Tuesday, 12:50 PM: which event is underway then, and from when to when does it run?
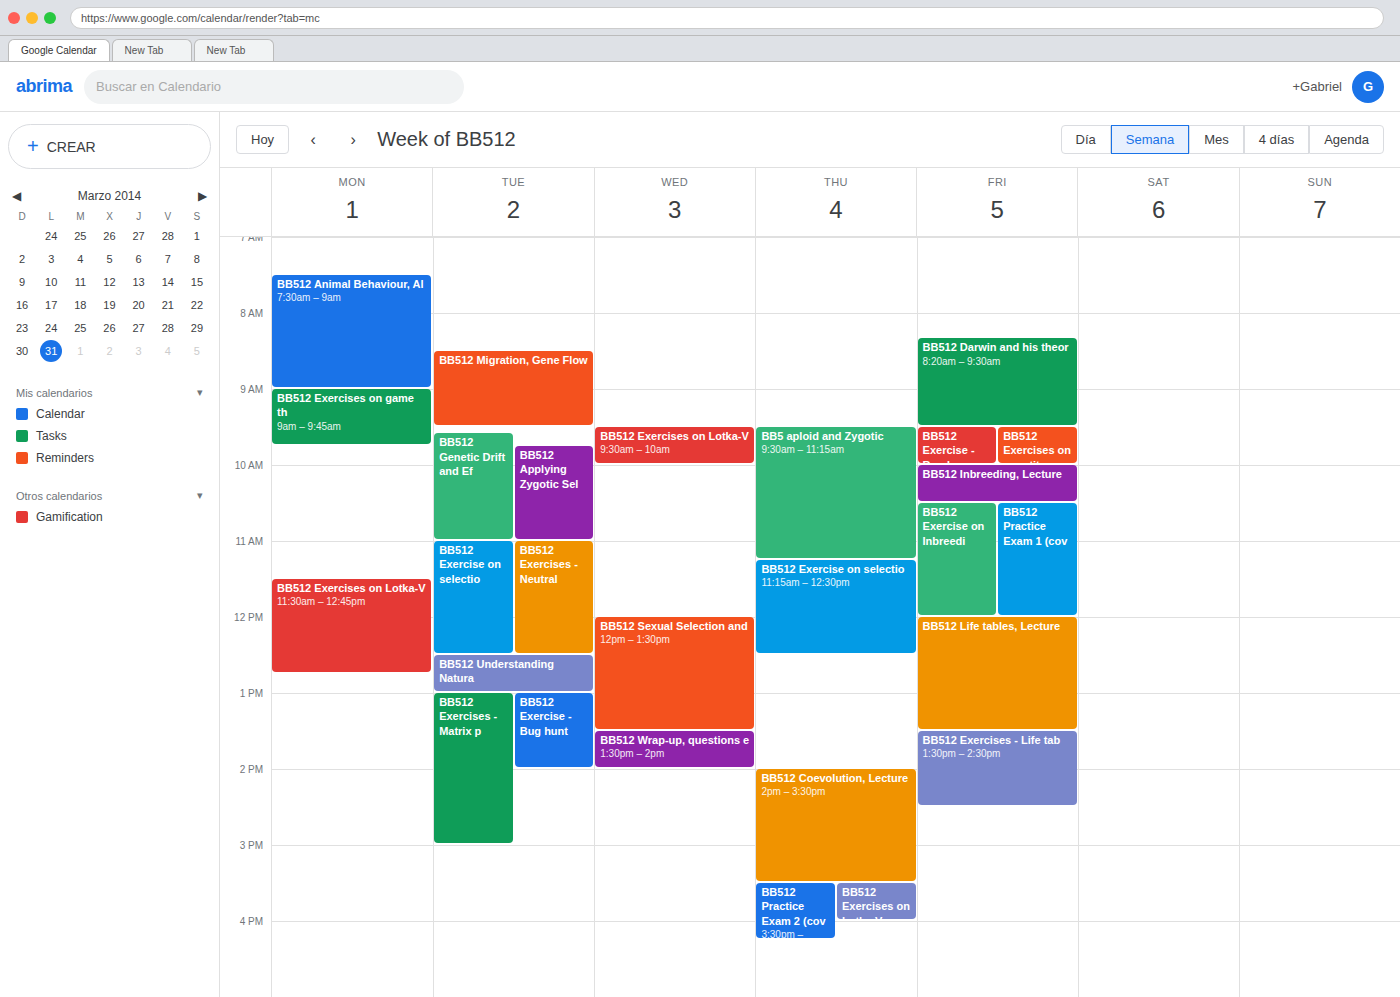
"BB512 Understanding Natura", 12:30 PM to 1:00 PM